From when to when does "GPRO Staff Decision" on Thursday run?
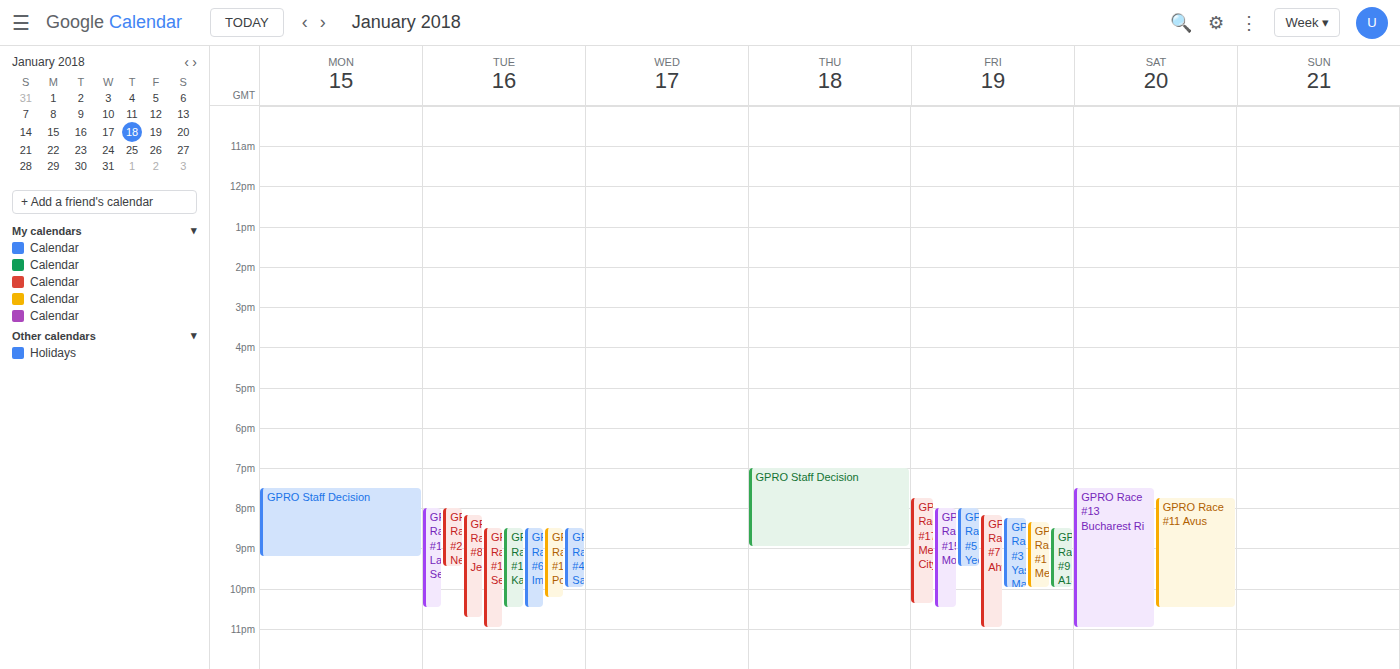
7:00 PM to 9:00 PM